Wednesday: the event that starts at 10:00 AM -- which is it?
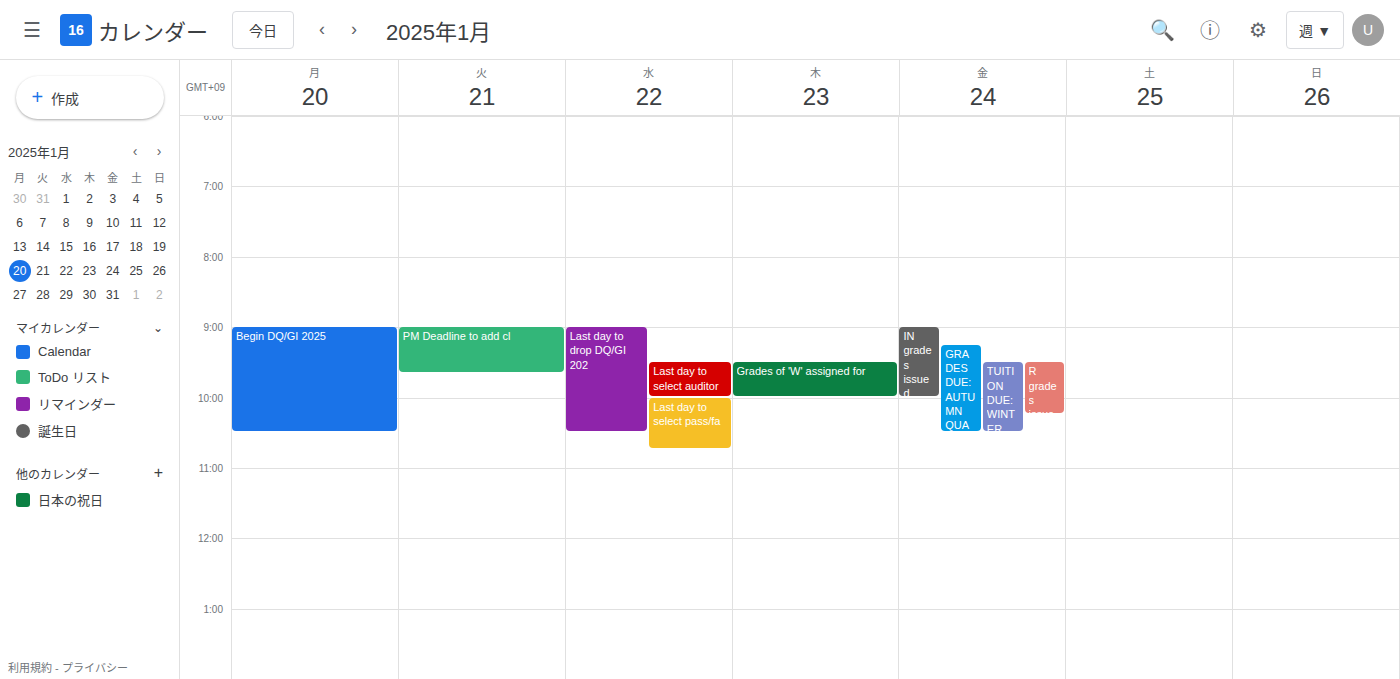
"Last day to select pass/fa"